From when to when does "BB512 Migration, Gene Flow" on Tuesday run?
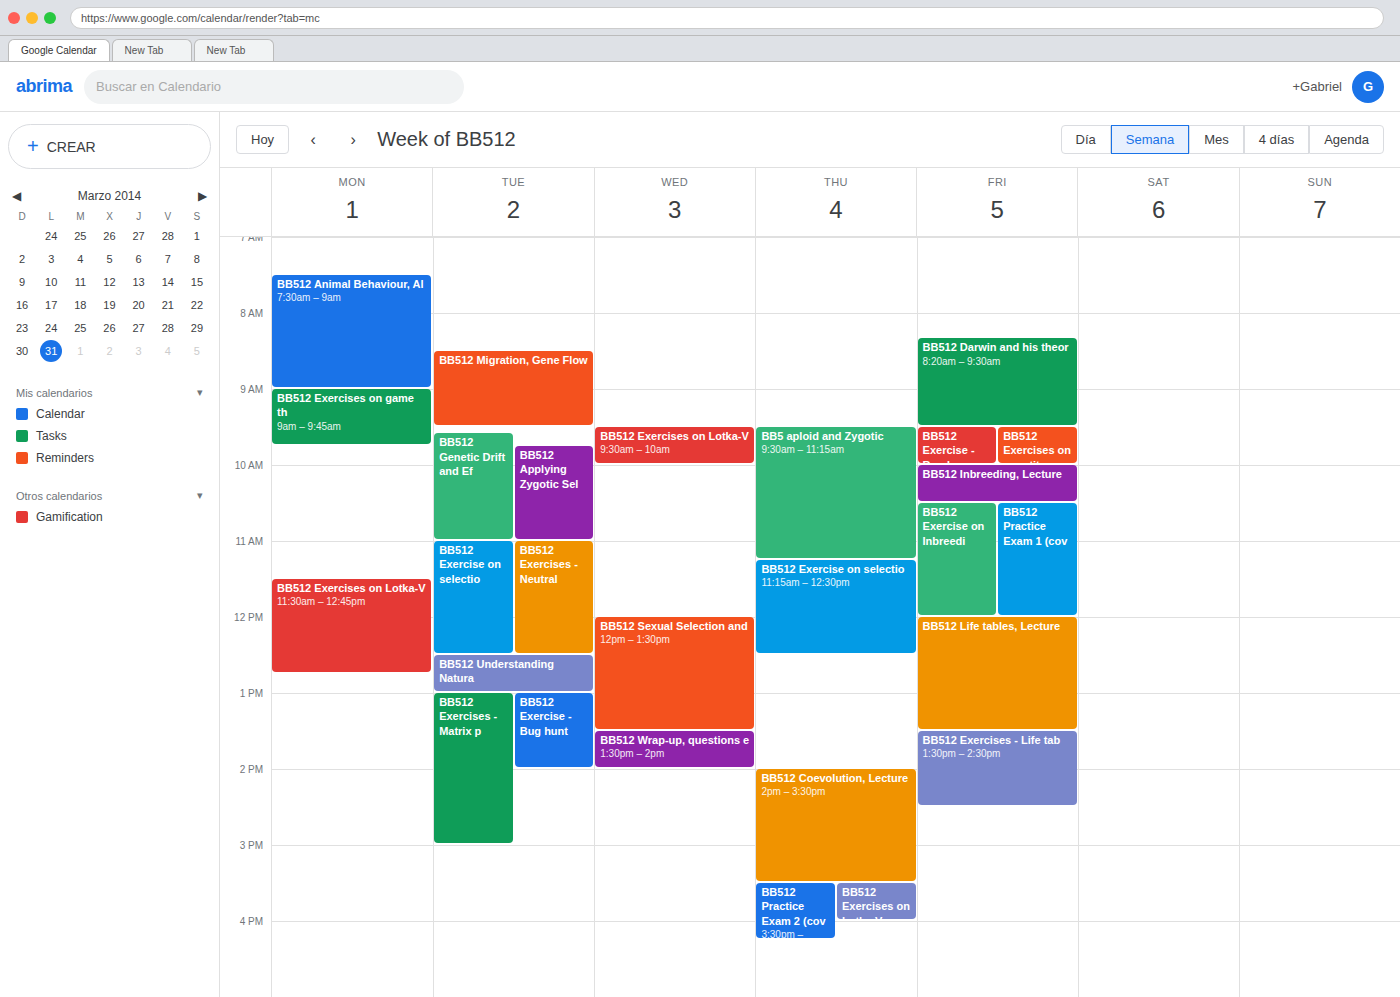
8:30 AM to 9:30 AM